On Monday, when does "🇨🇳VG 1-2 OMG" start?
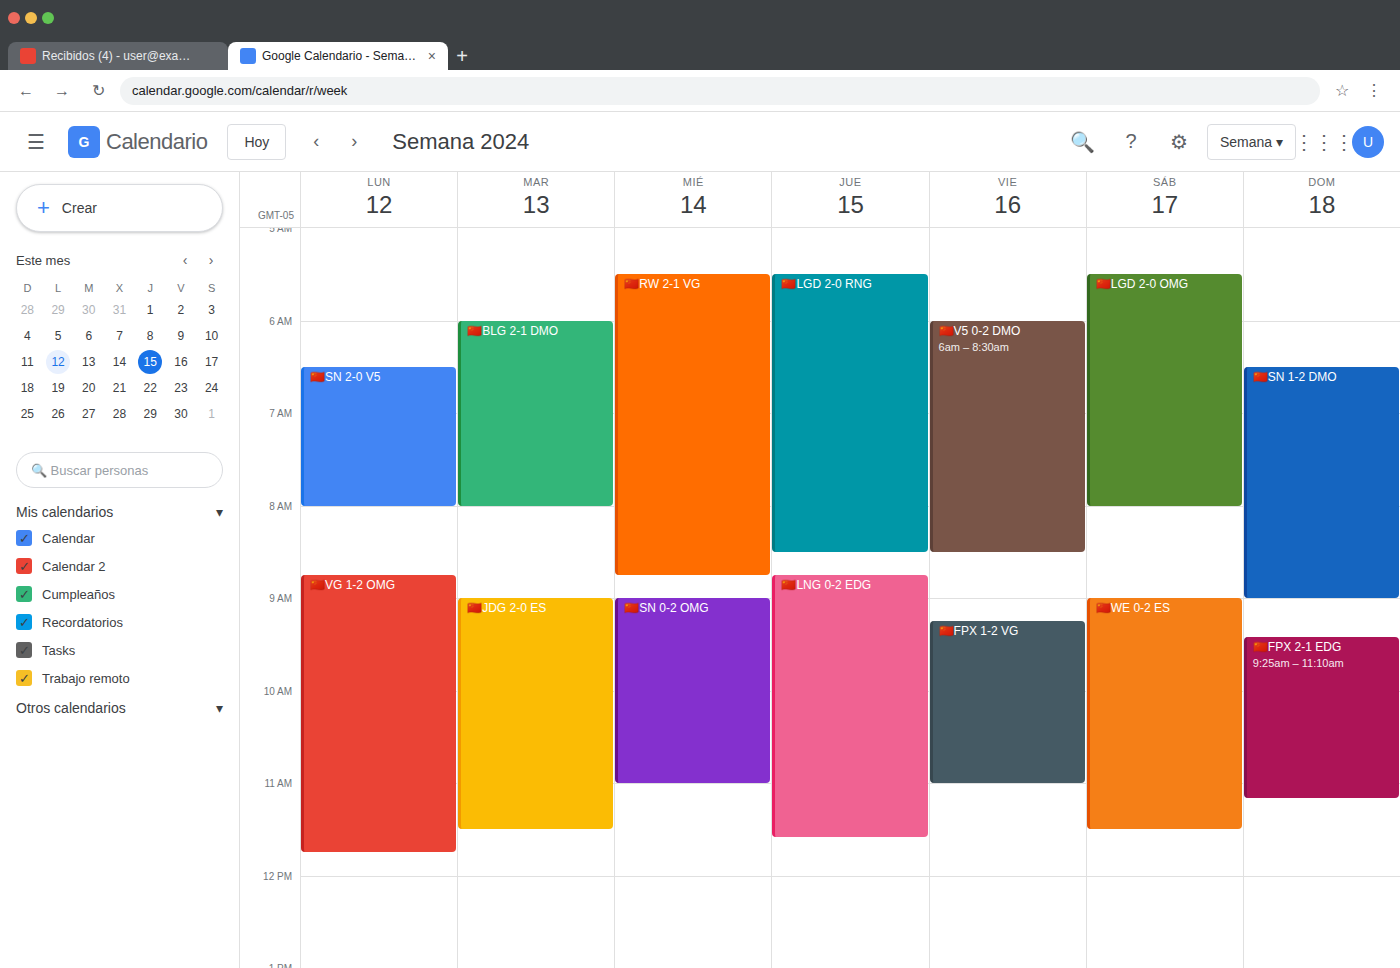
8:45 AM